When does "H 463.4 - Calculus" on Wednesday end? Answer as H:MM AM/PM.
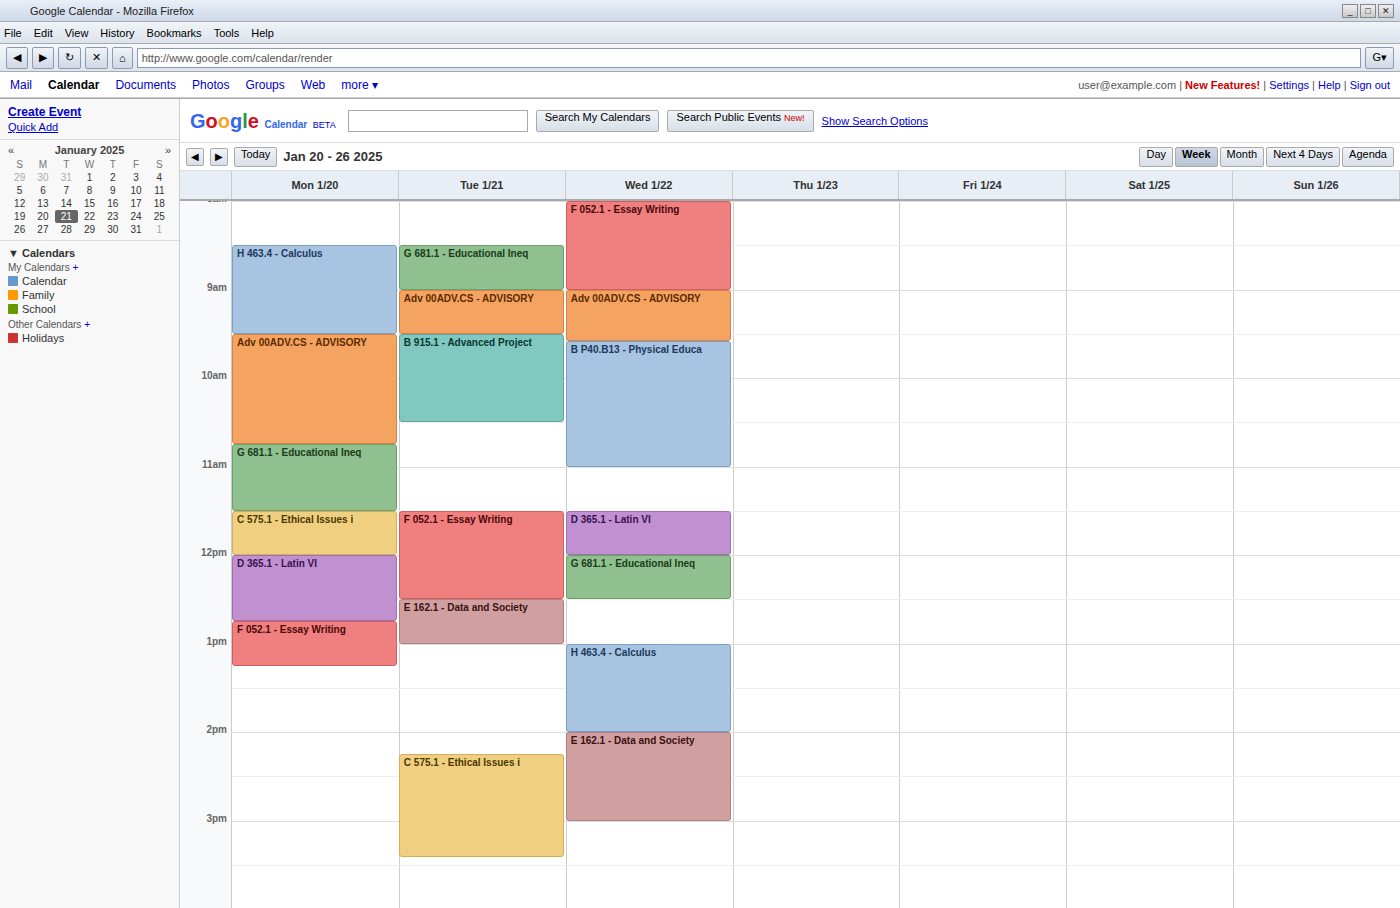
2:00 PM